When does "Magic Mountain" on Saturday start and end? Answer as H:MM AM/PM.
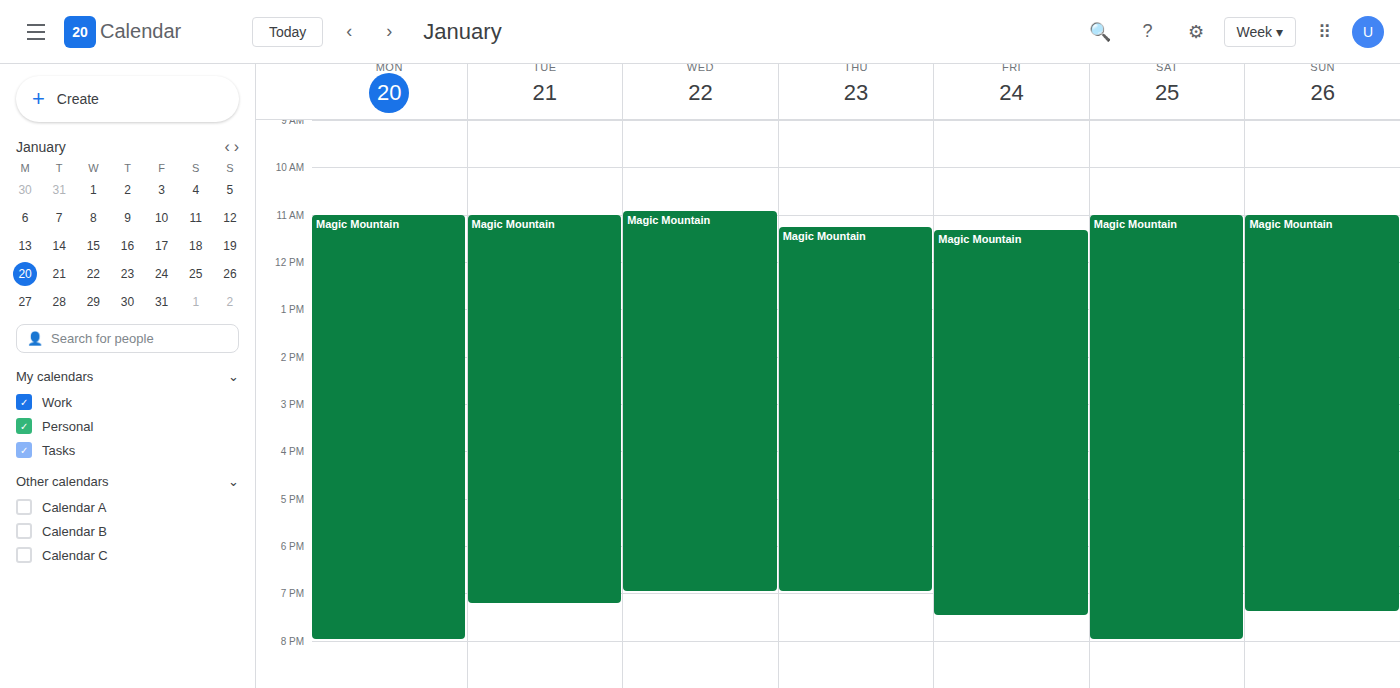
11:00 AM to 8:00 PM